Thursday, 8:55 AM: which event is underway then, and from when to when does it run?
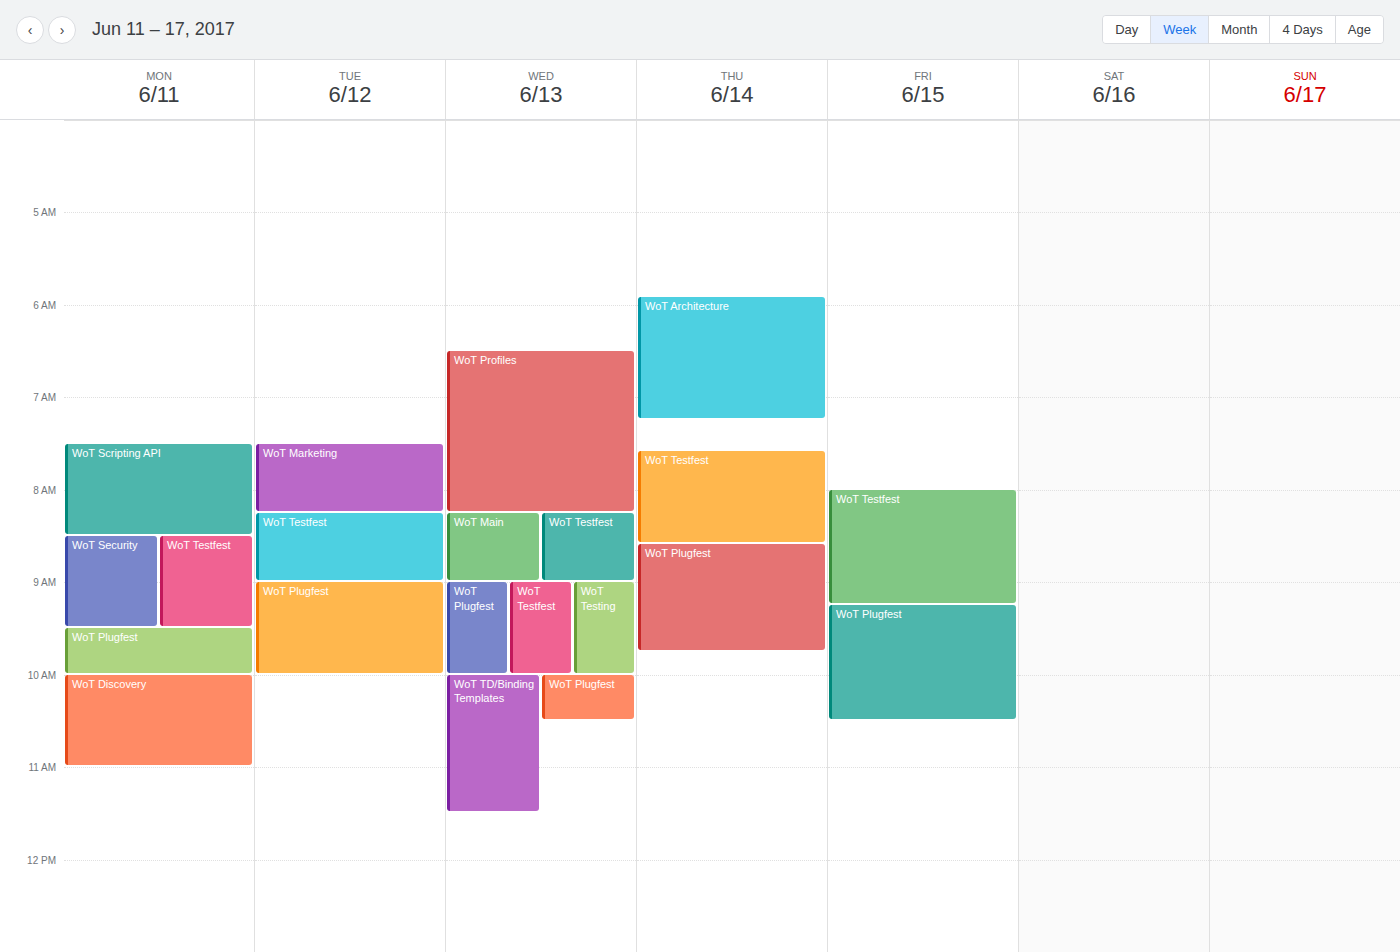
"WoT Plugfest", 8:35 AM to 9:45 AM